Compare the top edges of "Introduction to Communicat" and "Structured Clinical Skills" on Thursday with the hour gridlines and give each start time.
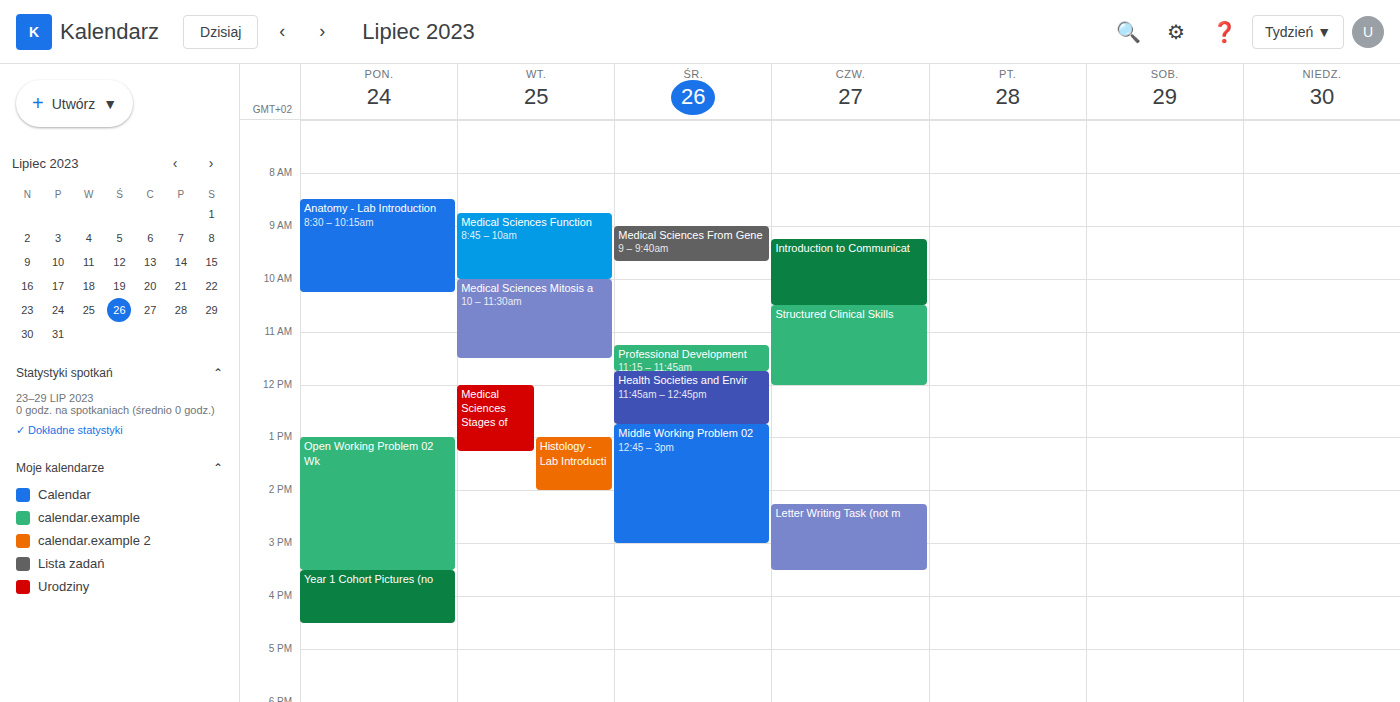
"Introduction to Communicat": 9:15 AM, neither: a quarter of the way from the 9 AM line to the 10 AM line. "Structured Clinical Skills": 10:30 AM, halfway between the 10 AM and 11 AM lines.